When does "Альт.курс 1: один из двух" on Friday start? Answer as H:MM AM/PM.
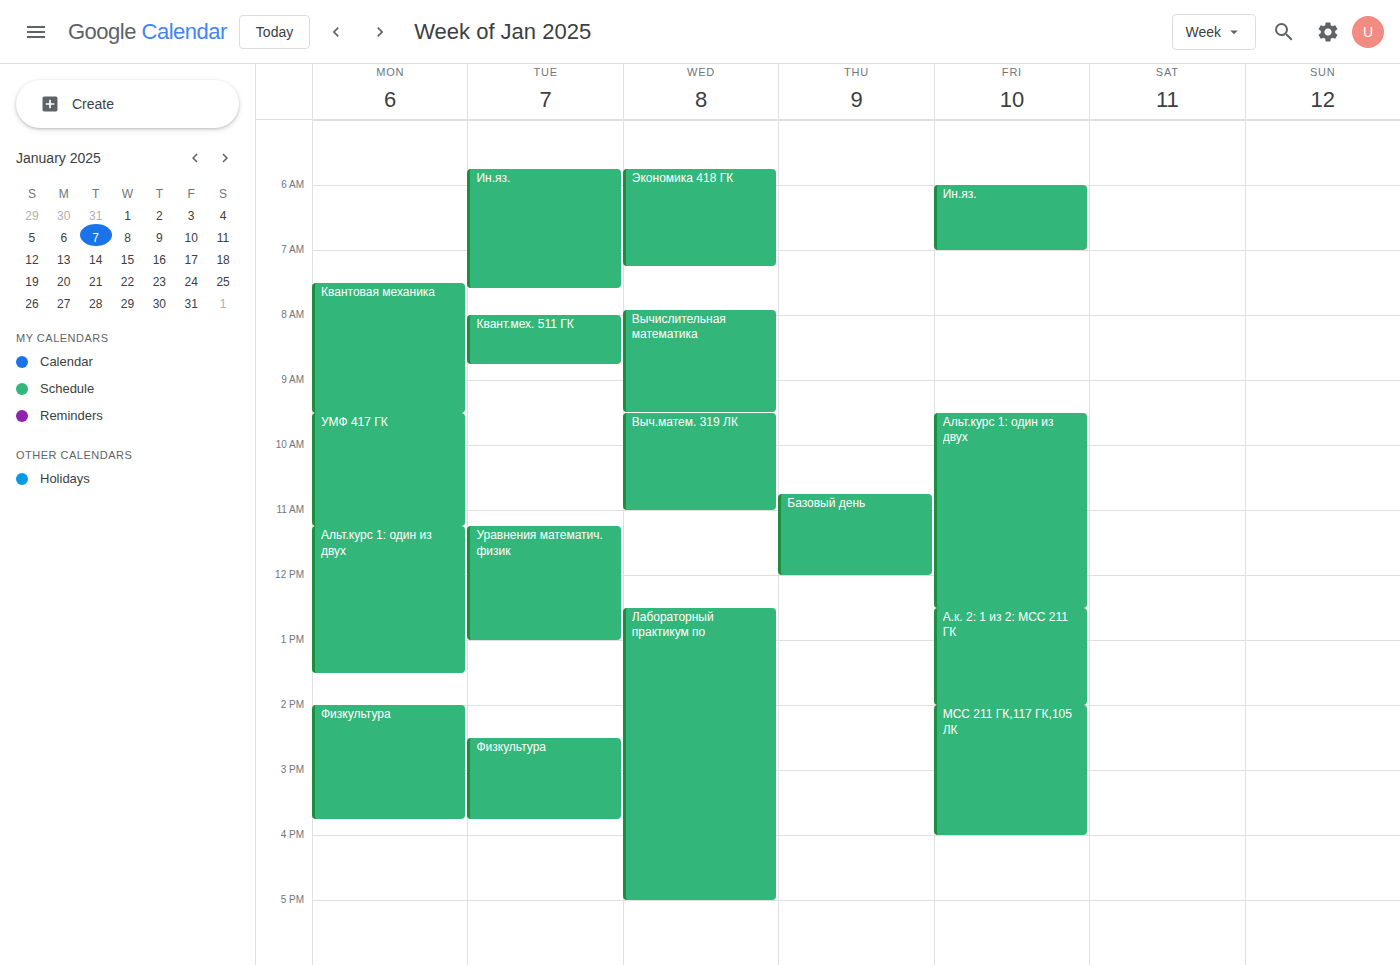
9:30 AM